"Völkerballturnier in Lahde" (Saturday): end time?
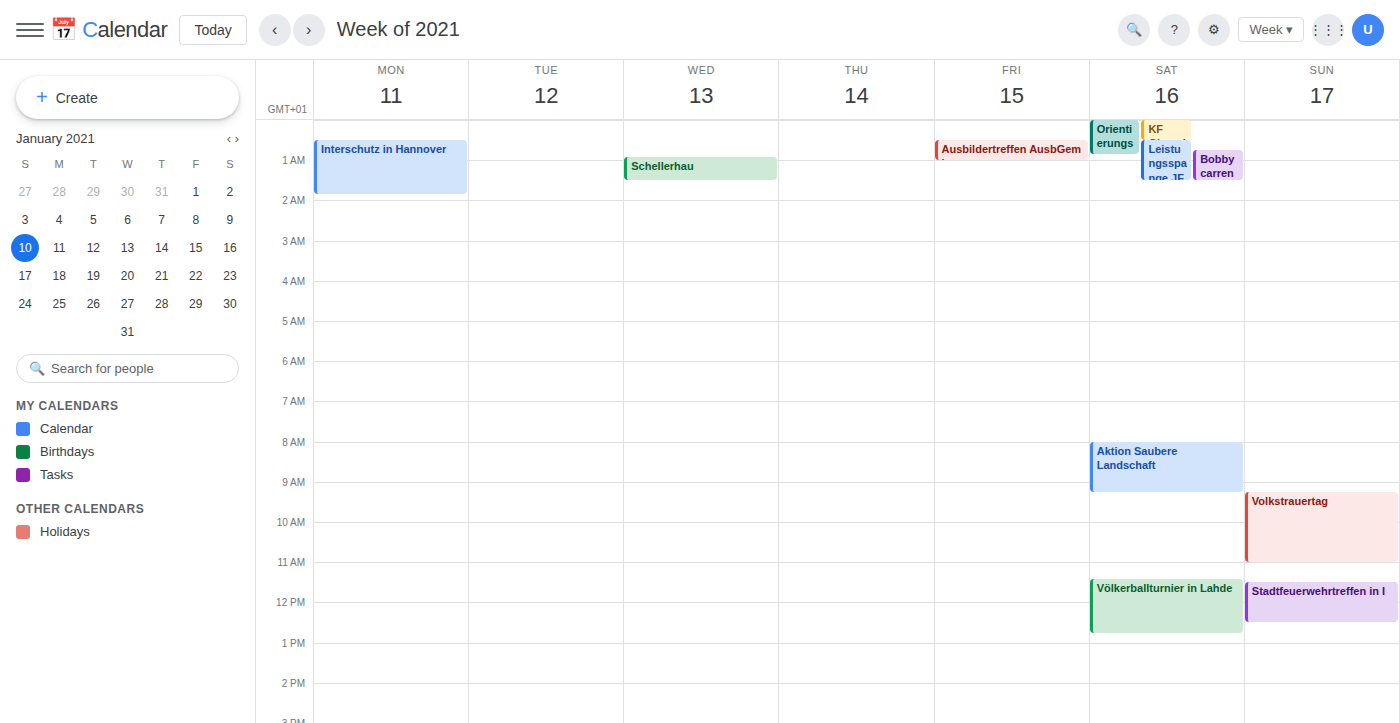
12:45 PM